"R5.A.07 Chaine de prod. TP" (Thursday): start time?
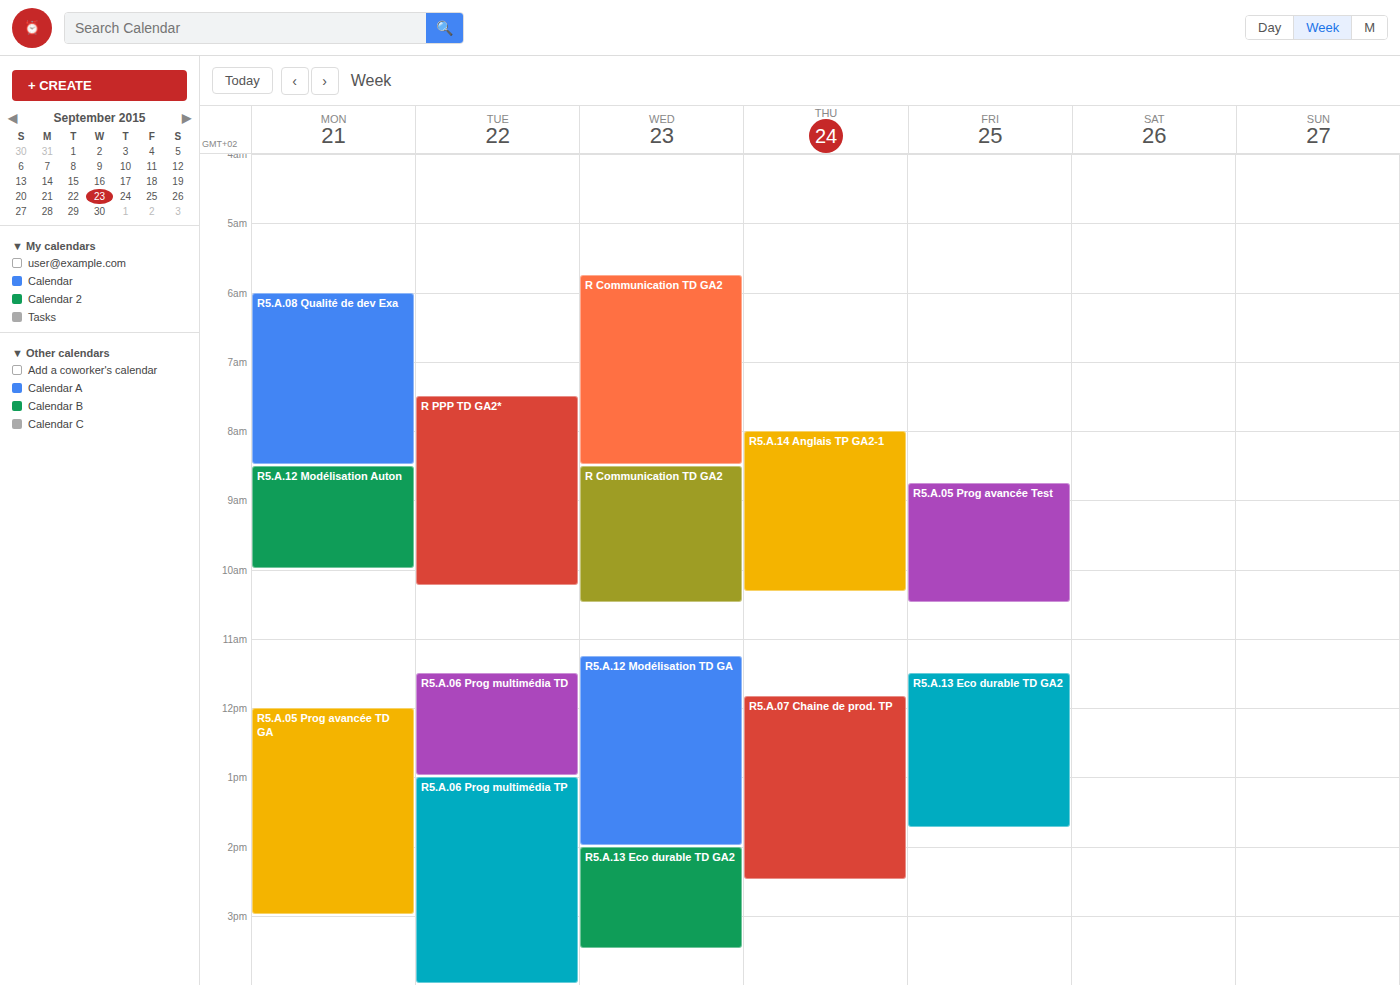
11:50 AM